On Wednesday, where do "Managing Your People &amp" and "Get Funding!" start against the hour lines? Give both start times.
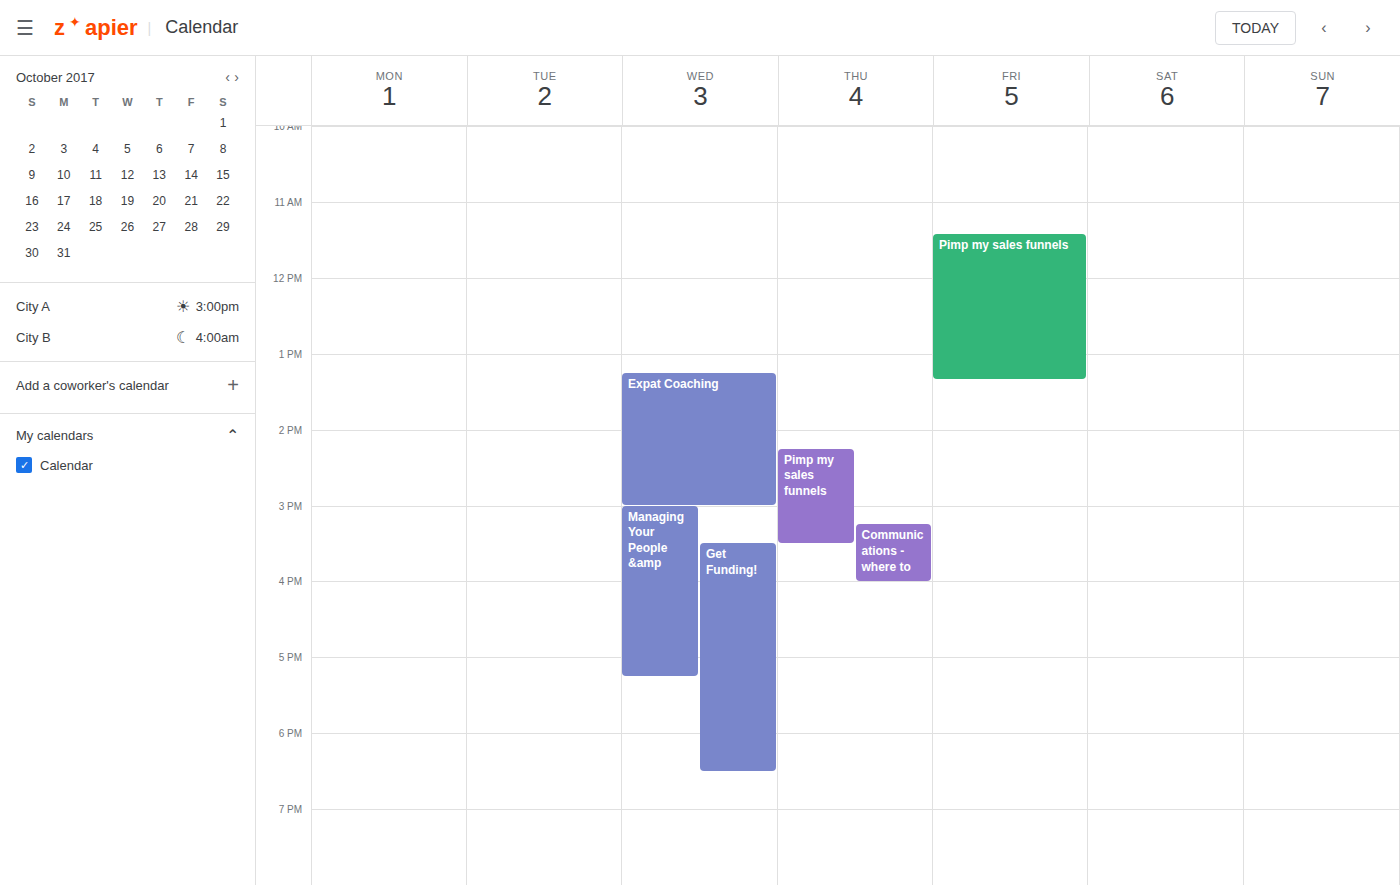
"Managing Your People &amp": 3:00 PM, exactly on the 3 PM line. "Get Funding!": 3:30 PM, halfway between the 3 PM and 4 PM lines.